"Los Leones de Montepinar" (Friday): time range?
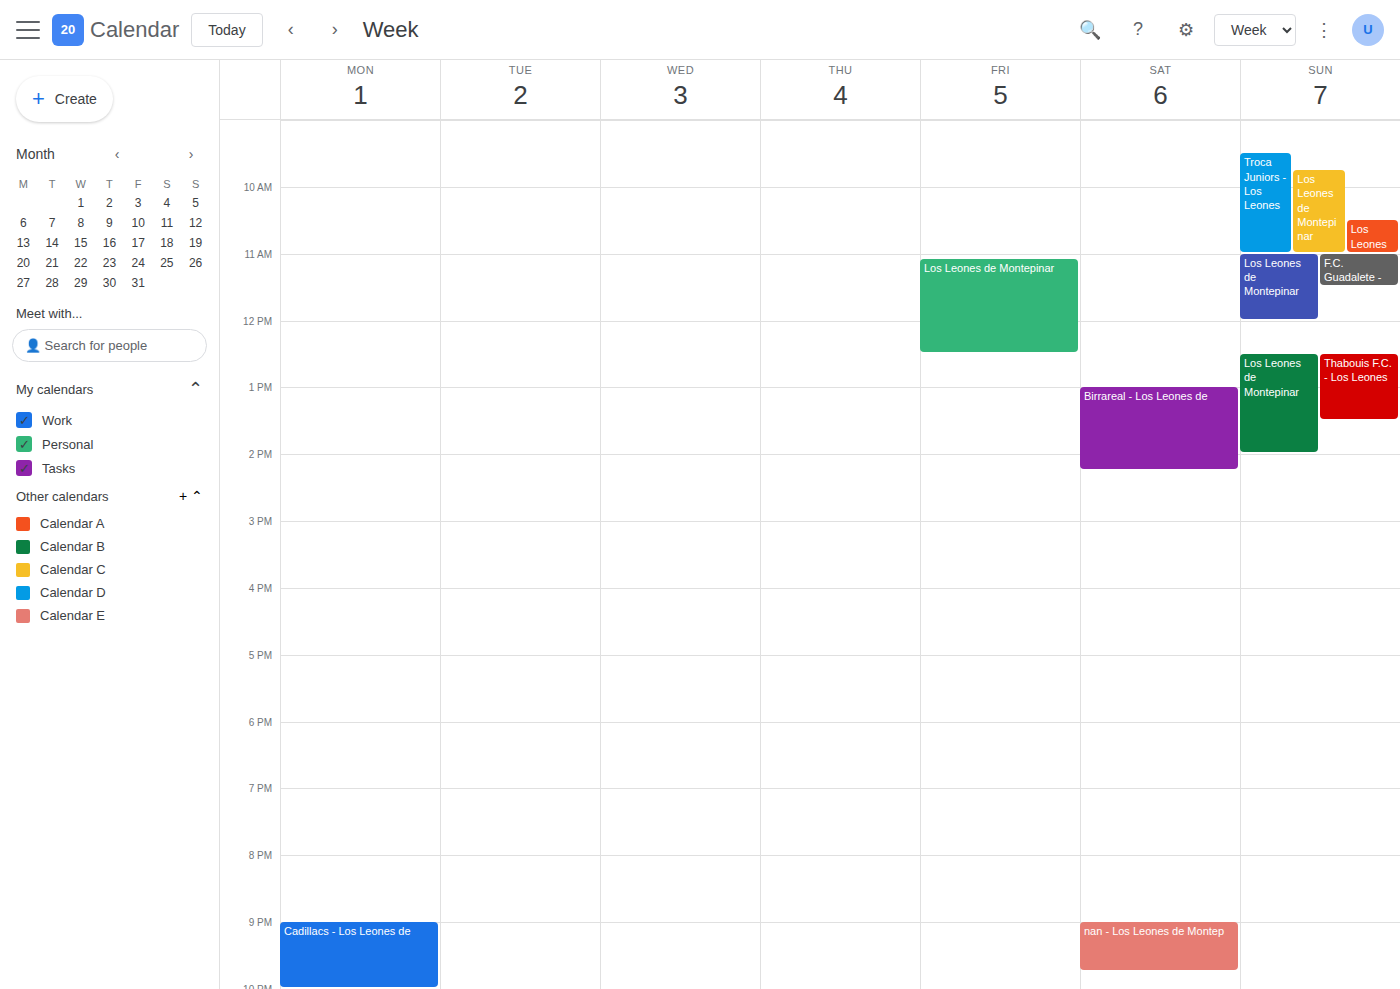
11:05 AM to 12:30 PM